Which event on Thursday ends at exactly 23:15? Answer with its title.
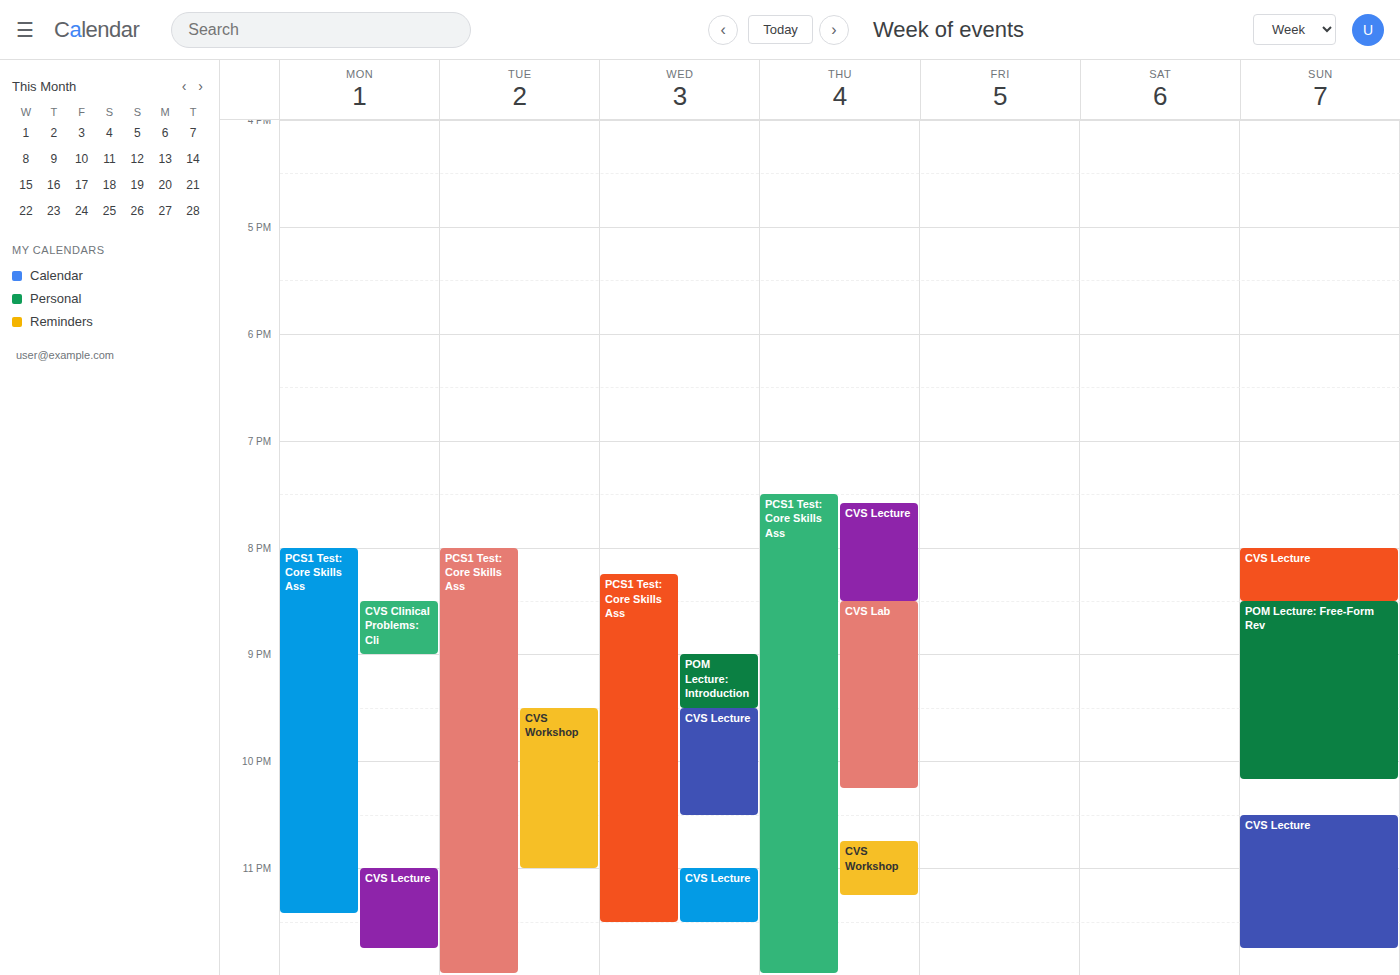
"CVS Workshop"